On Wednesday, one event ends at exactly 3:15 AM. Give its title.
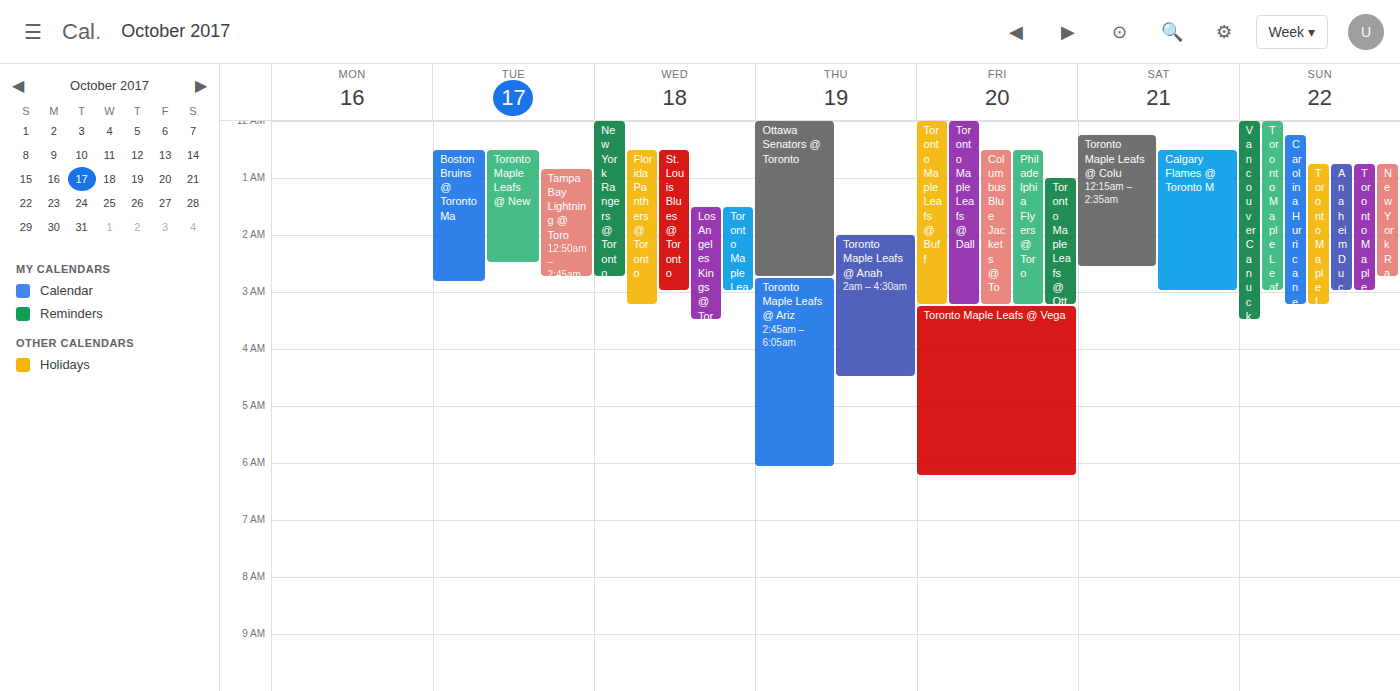
"Florida Panthers @ Toronto"